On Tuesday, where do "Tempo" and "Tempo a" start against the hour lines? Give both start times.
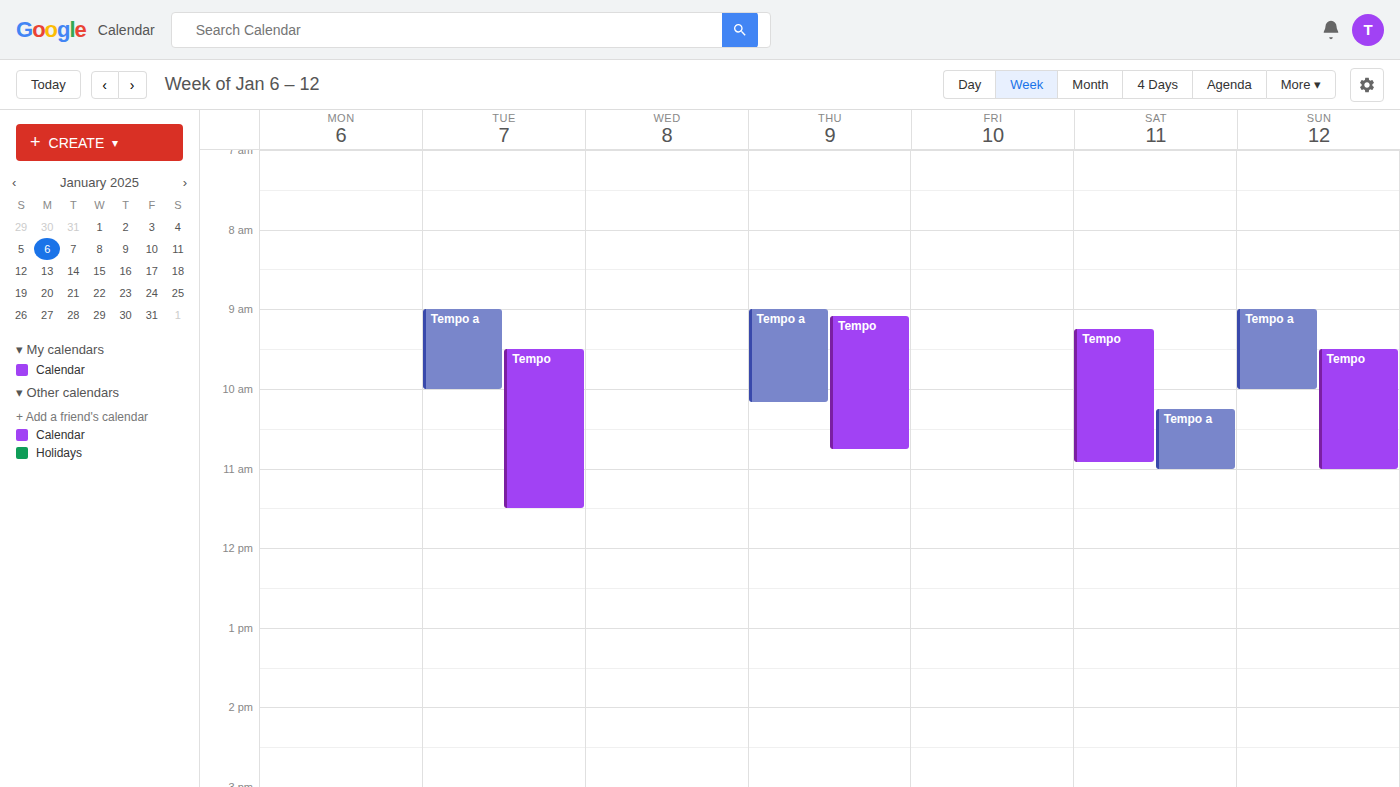
"Tempo": 9:30 AM, halfway between the 9 AM and 10 AM lines. "Tempo a": 9:00 AM, exactly on the 9 AM line.